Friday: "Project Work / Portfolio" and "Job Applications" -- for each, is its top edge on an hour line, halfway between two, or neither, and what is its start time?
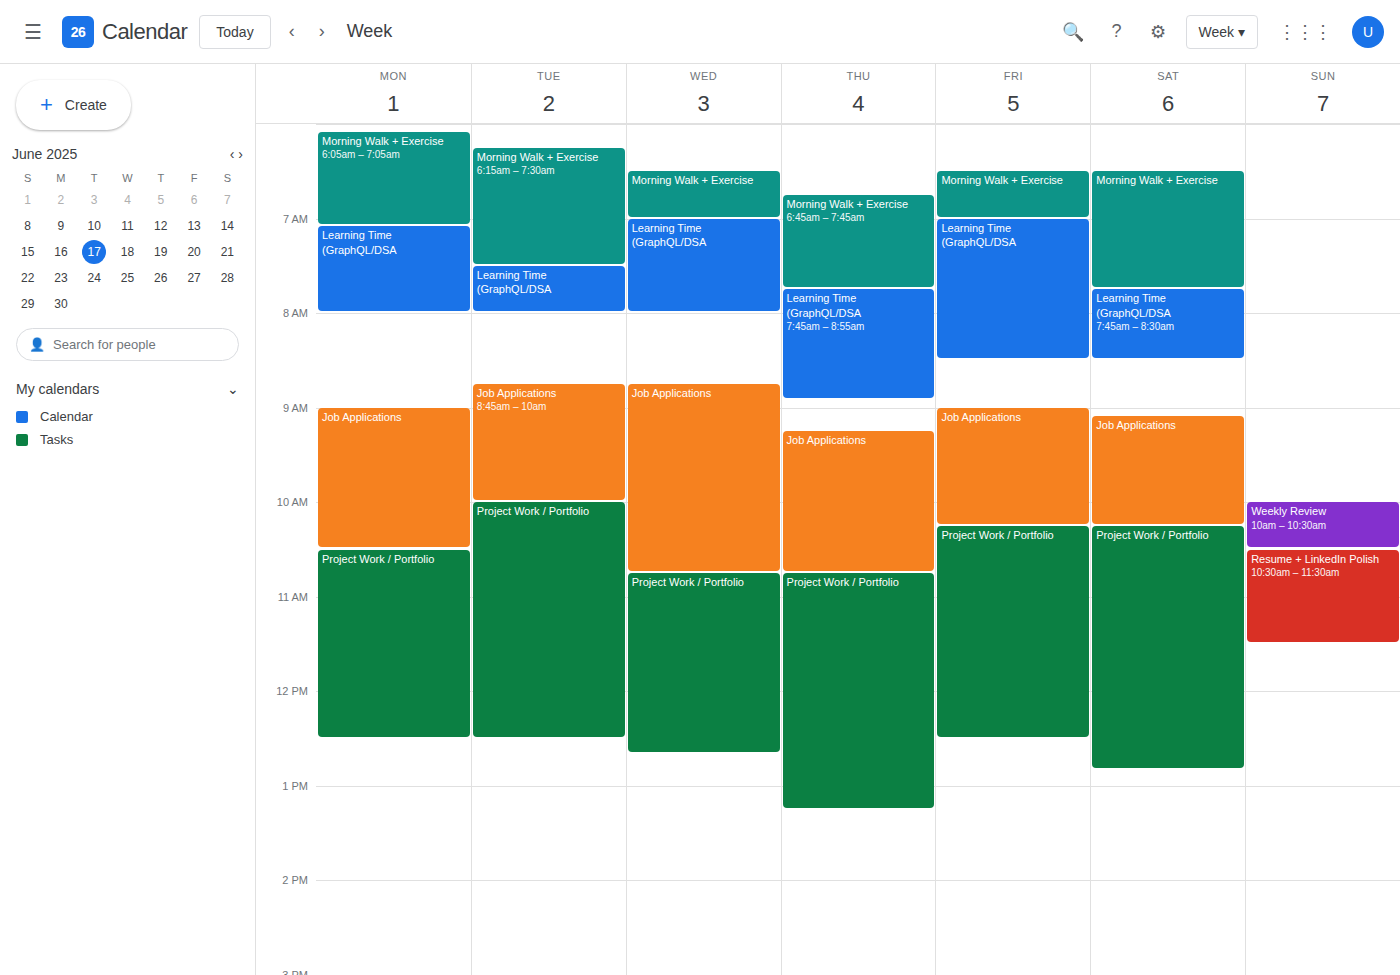
"Project Work / Portfolio": 10:15 AM, neither: a quarter of the way from the 10 AM line to the 11 AM line. "Job Applications": 9:00 AM, exactly on the 9 AM line.